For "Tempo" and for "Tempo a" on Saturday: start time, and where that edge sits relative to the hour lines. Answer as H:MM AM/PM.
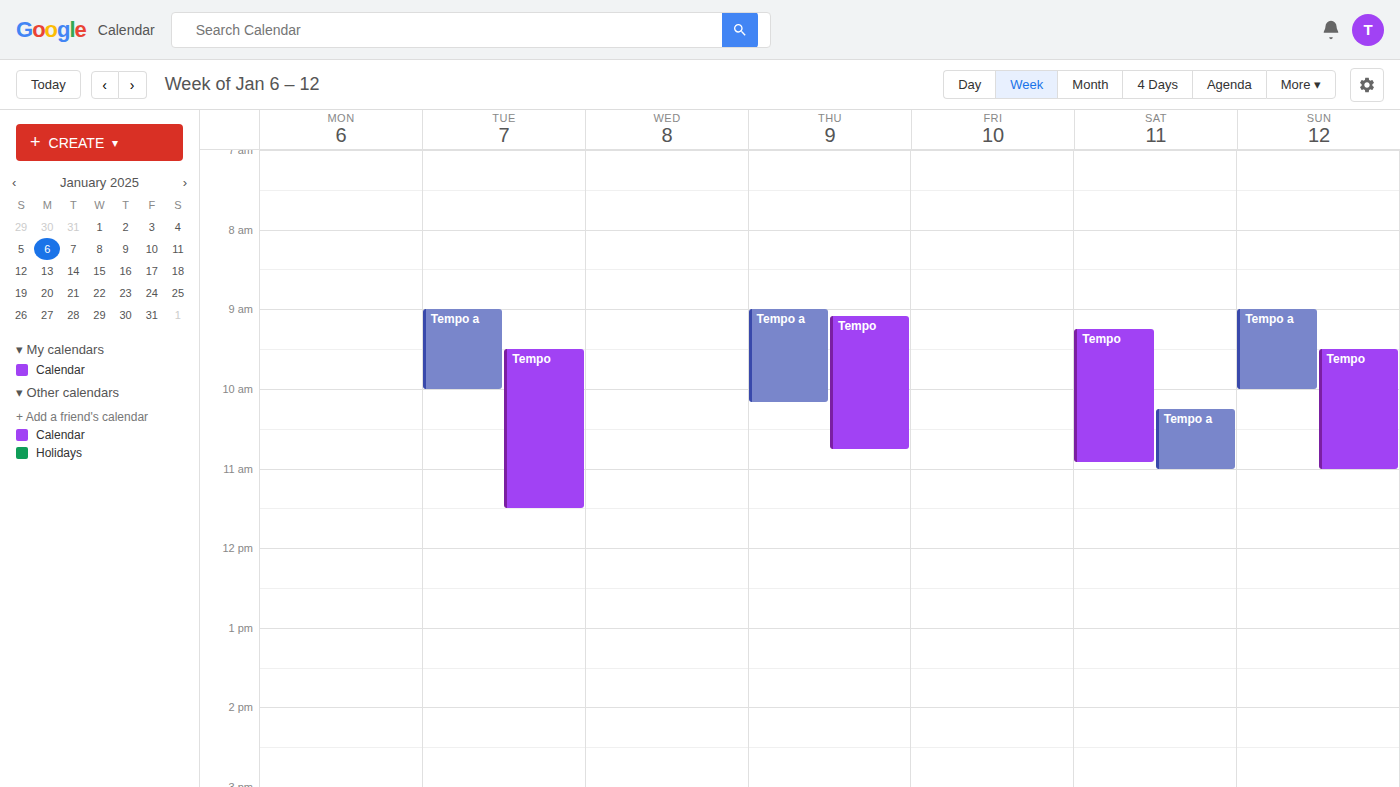
"Tempo": 9:15 AM, neither: a quarter of the way from the 9 AM line to the 10 AM line. "Tempo a": 10:15 AM, neither: a quarter of the way from the 10 AM line to the 11 AM line.